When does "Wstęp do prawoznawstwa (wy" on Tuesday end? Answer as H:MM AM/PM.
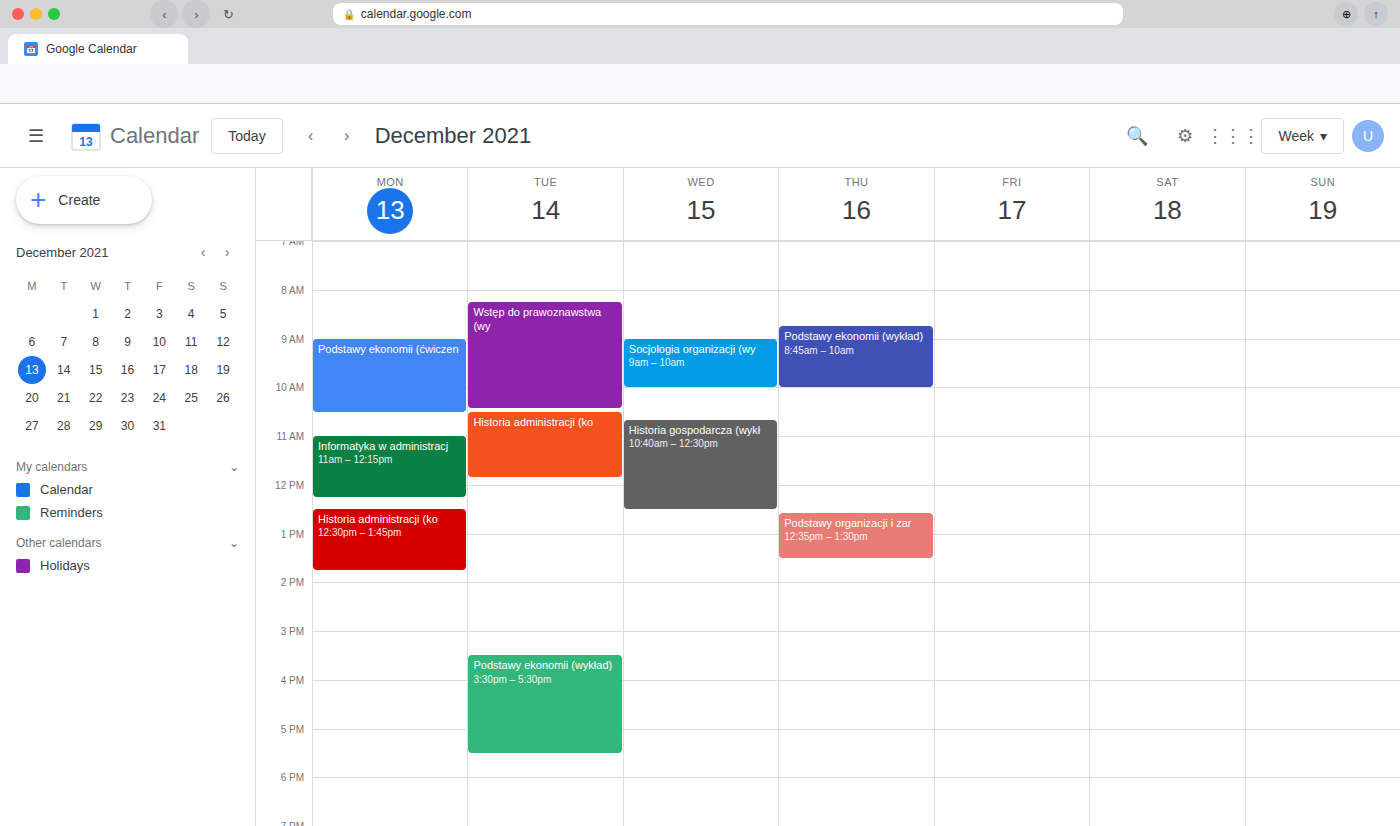
10:25 AM